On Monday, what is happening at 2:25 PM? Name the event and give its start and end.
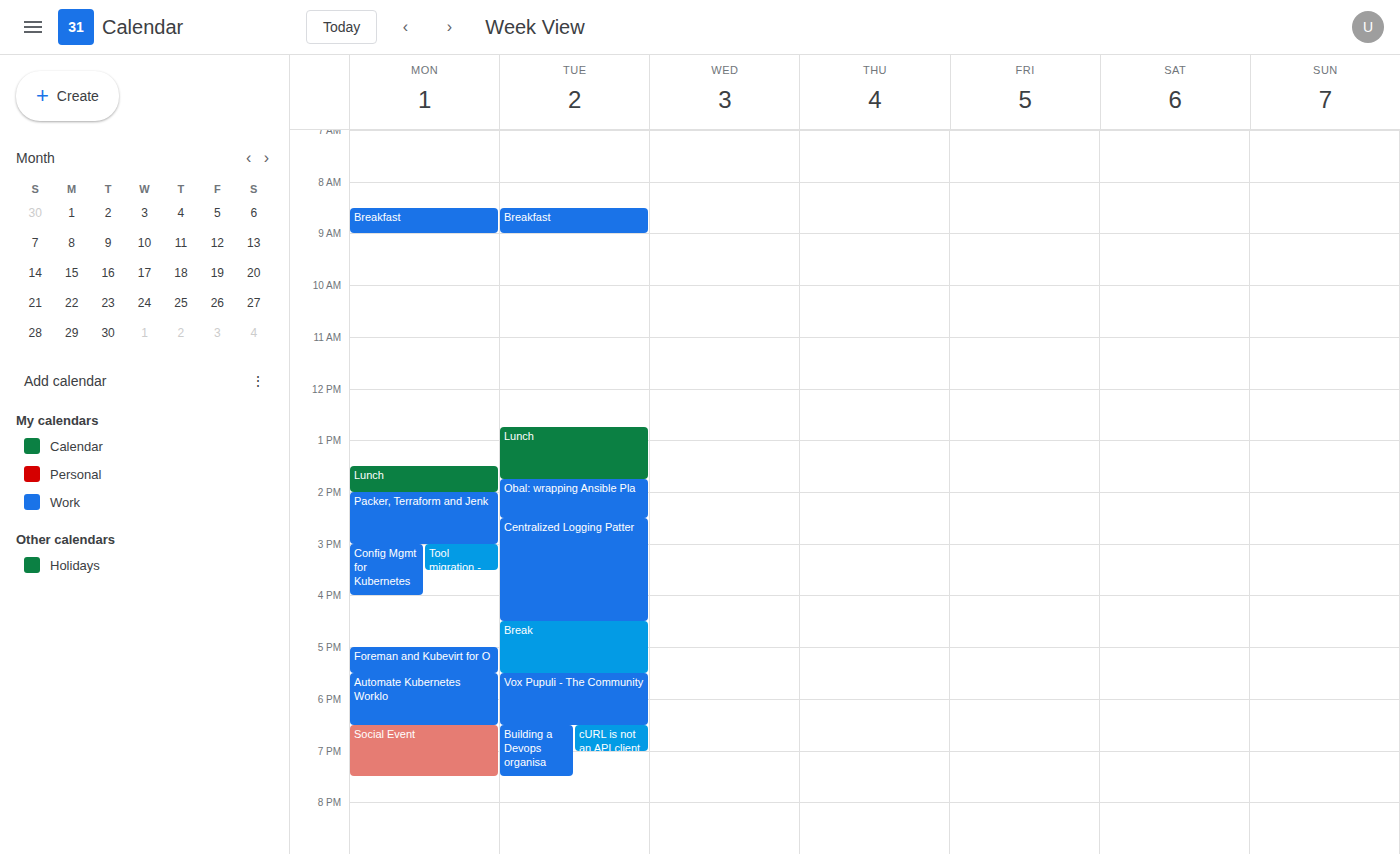
"Packer, Terraform and Jenk", 2:00 PM to 3:00 PM